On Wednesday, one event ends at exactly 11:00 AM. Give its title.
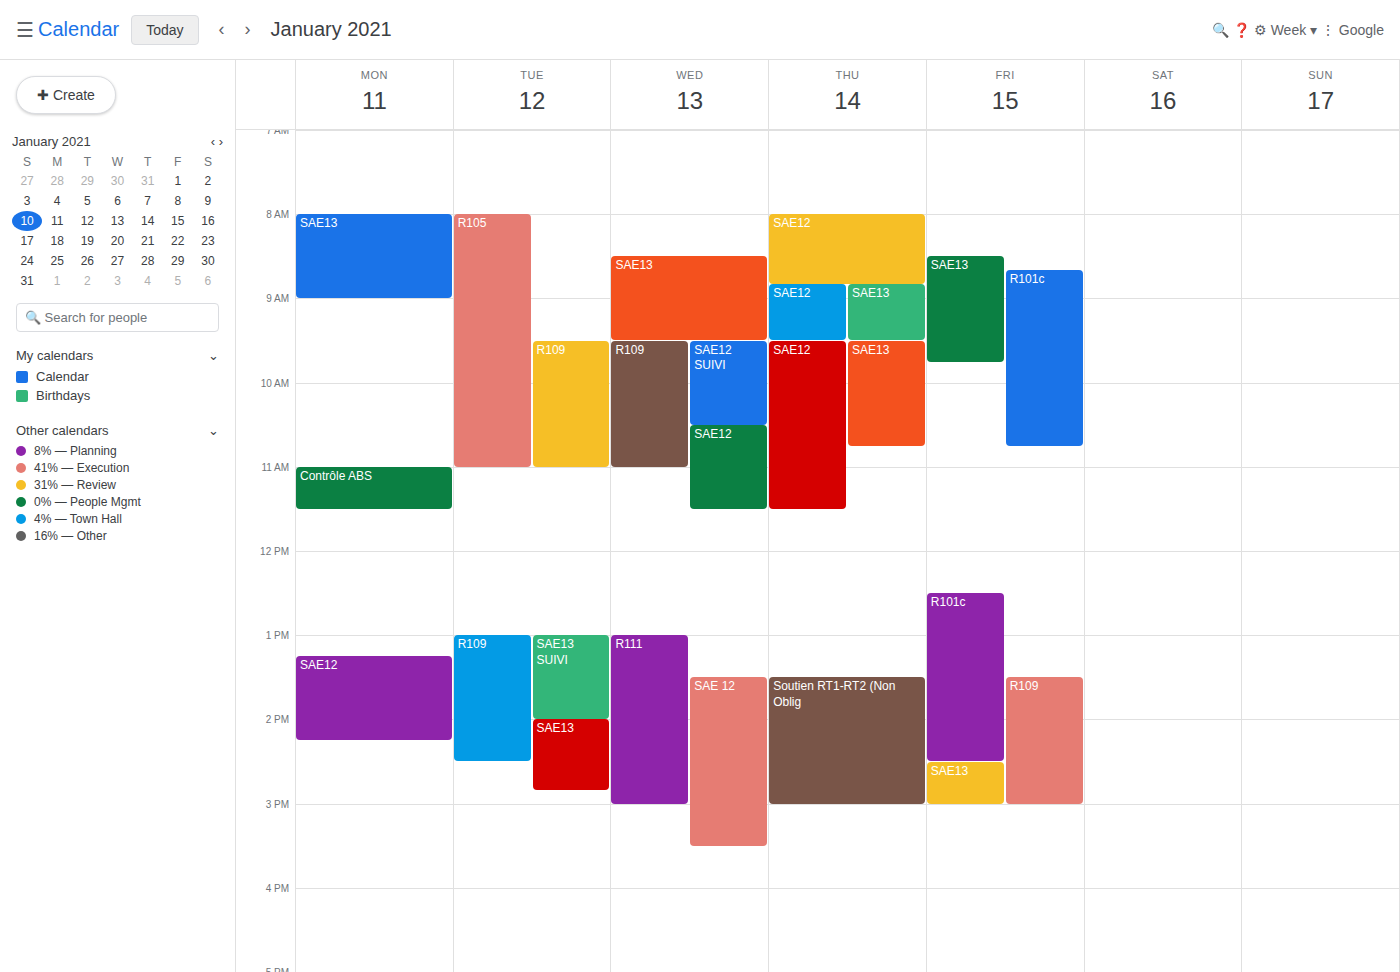
"R109"